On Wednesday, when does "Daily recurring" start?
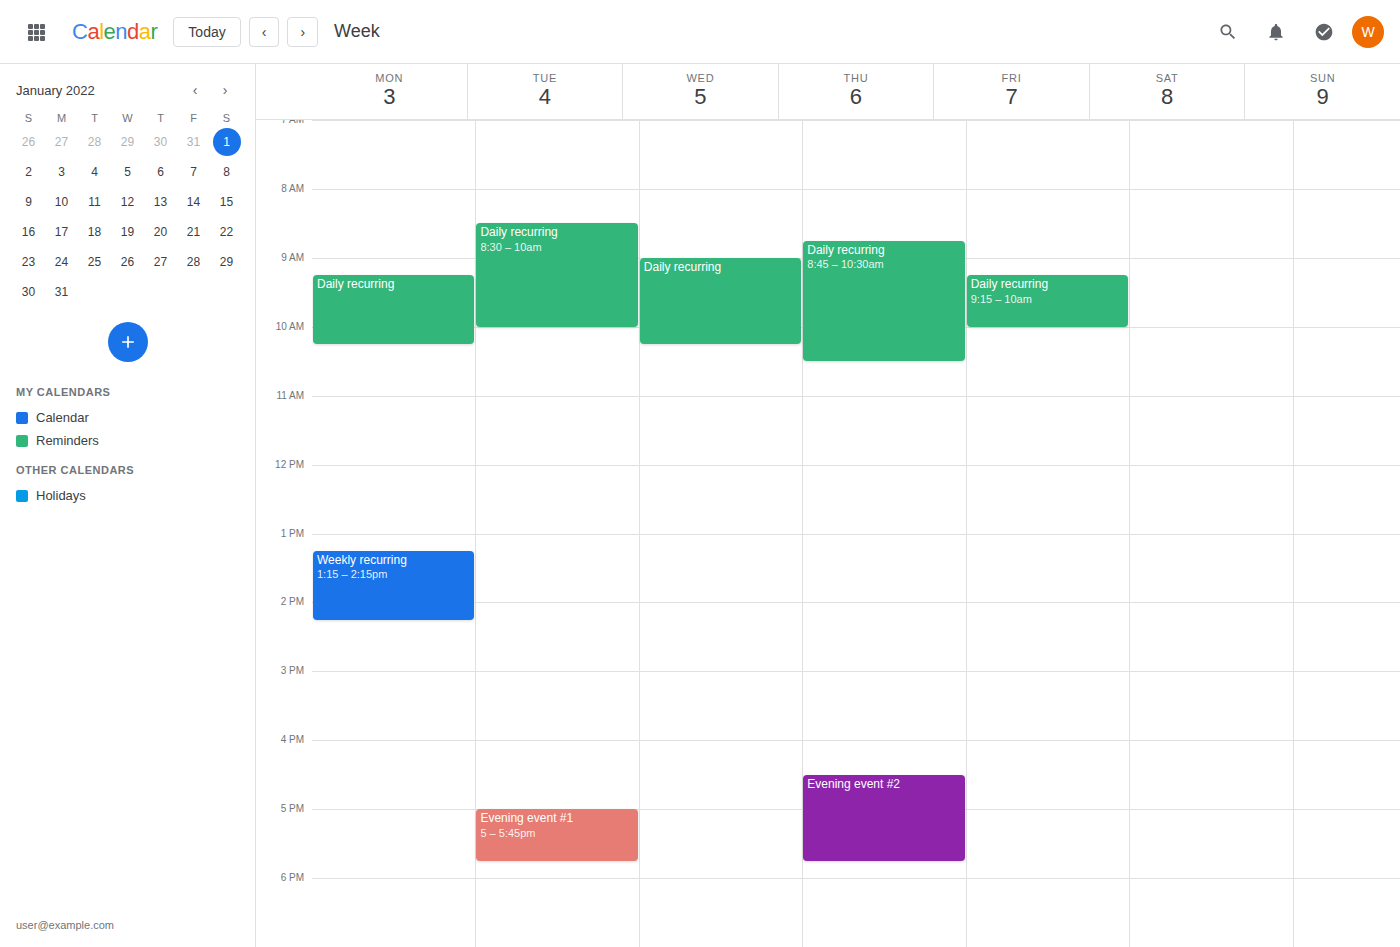
9:00 AM